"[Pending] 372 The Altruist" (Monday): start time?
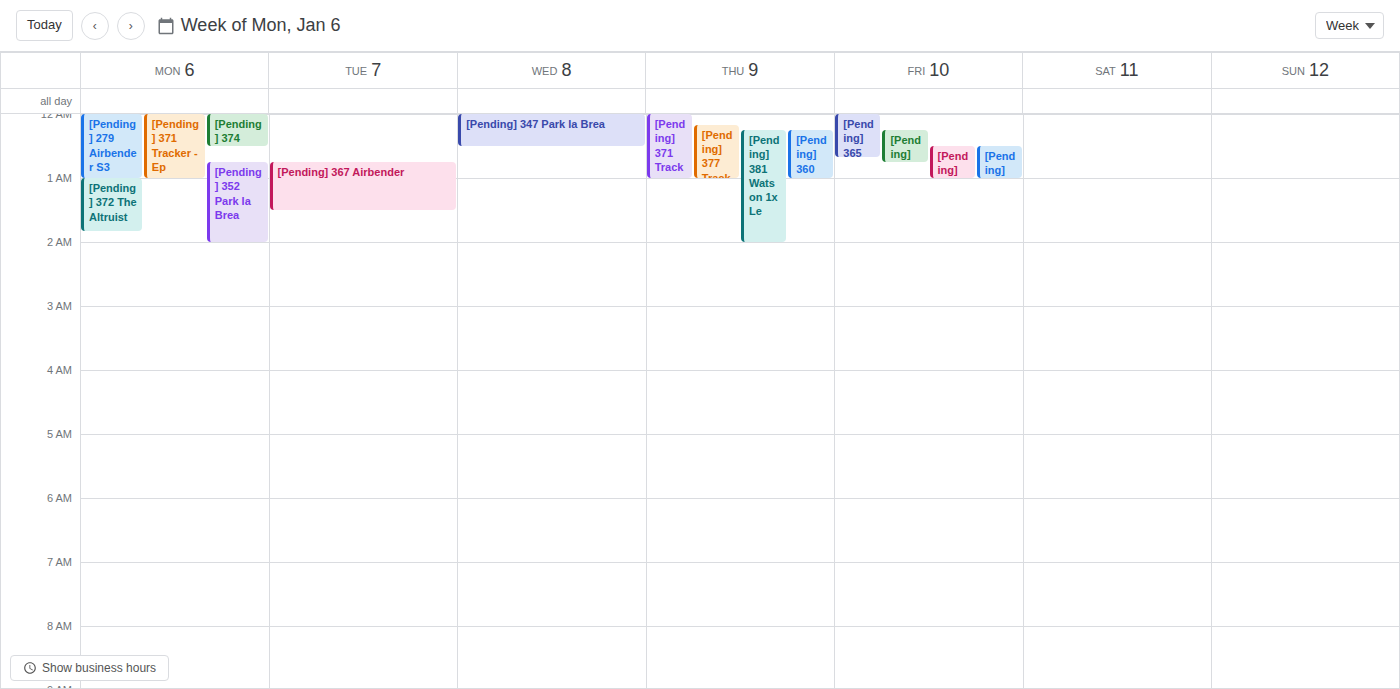
1:00 AM